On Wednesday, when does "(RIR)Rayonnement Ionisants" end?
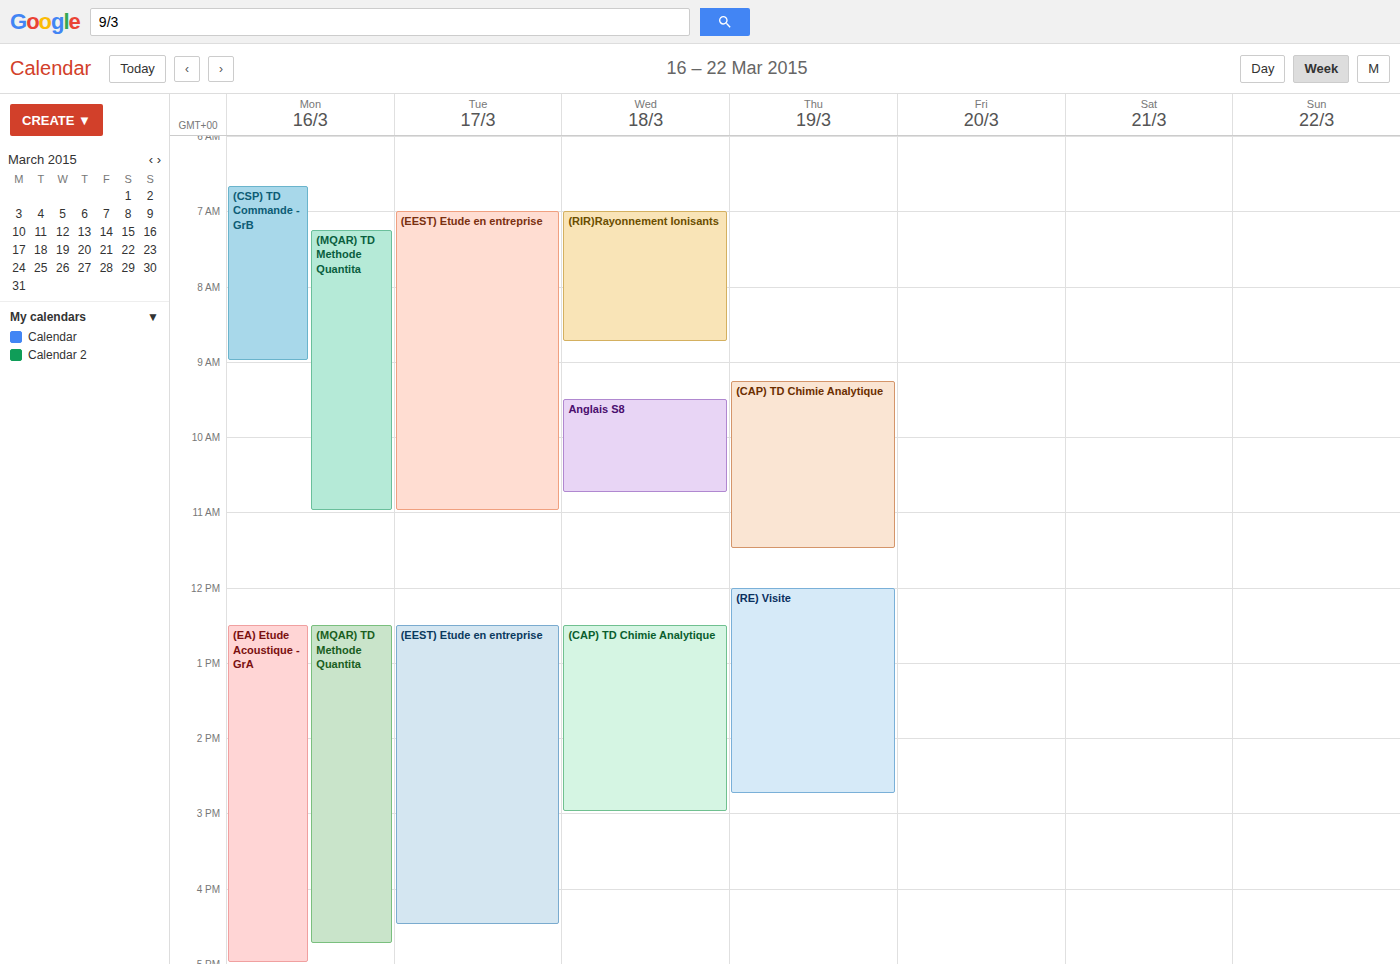
8:45 AM